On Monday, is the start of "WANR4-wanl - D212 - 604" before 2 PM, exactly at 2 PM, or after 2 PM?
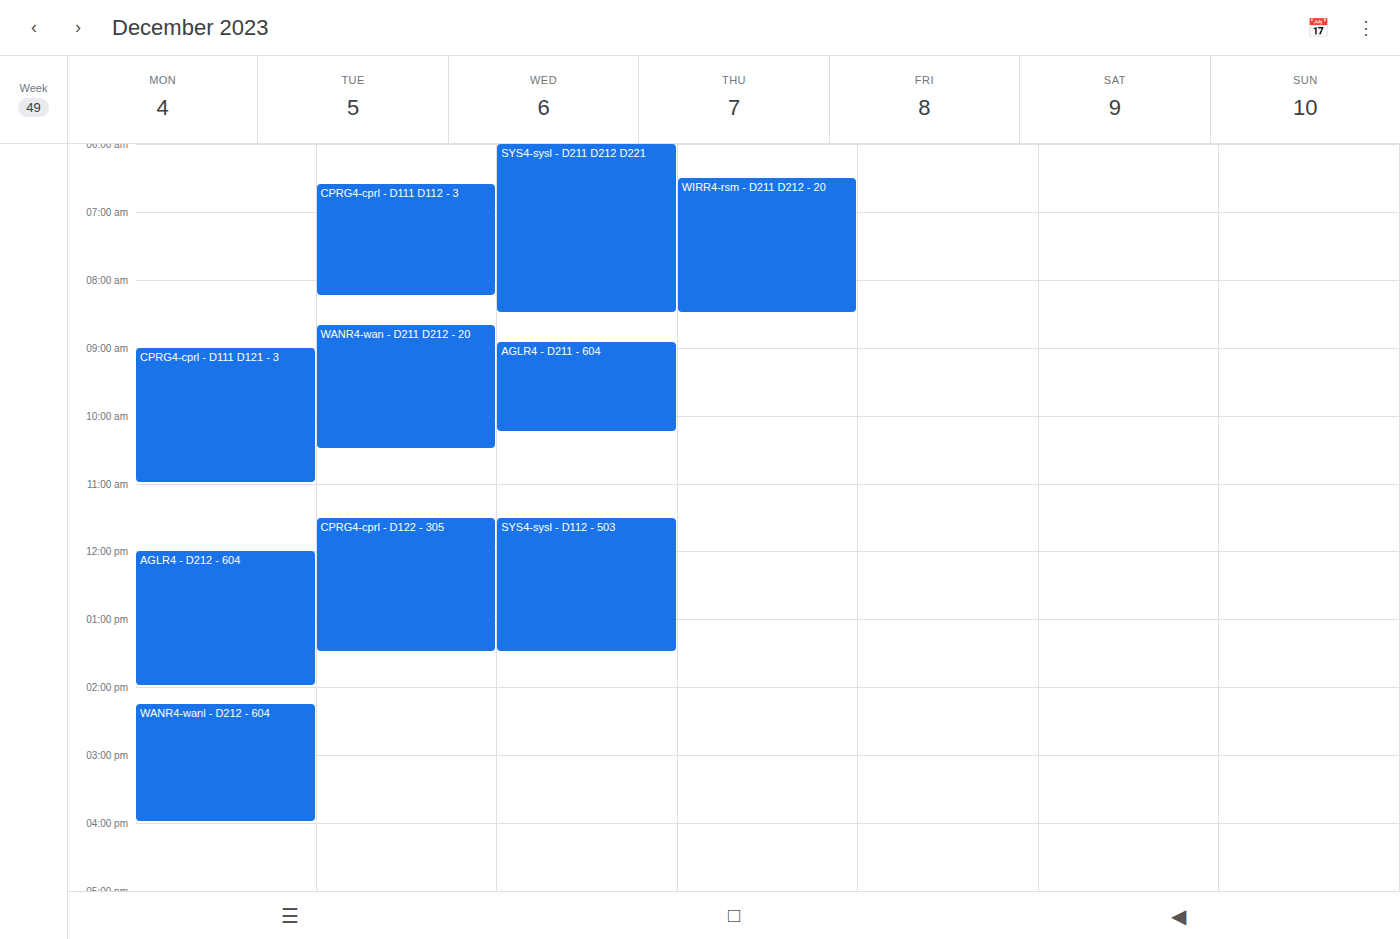
2:15 PM -- after 2 PM, 15 minutes below the 2 PM line.